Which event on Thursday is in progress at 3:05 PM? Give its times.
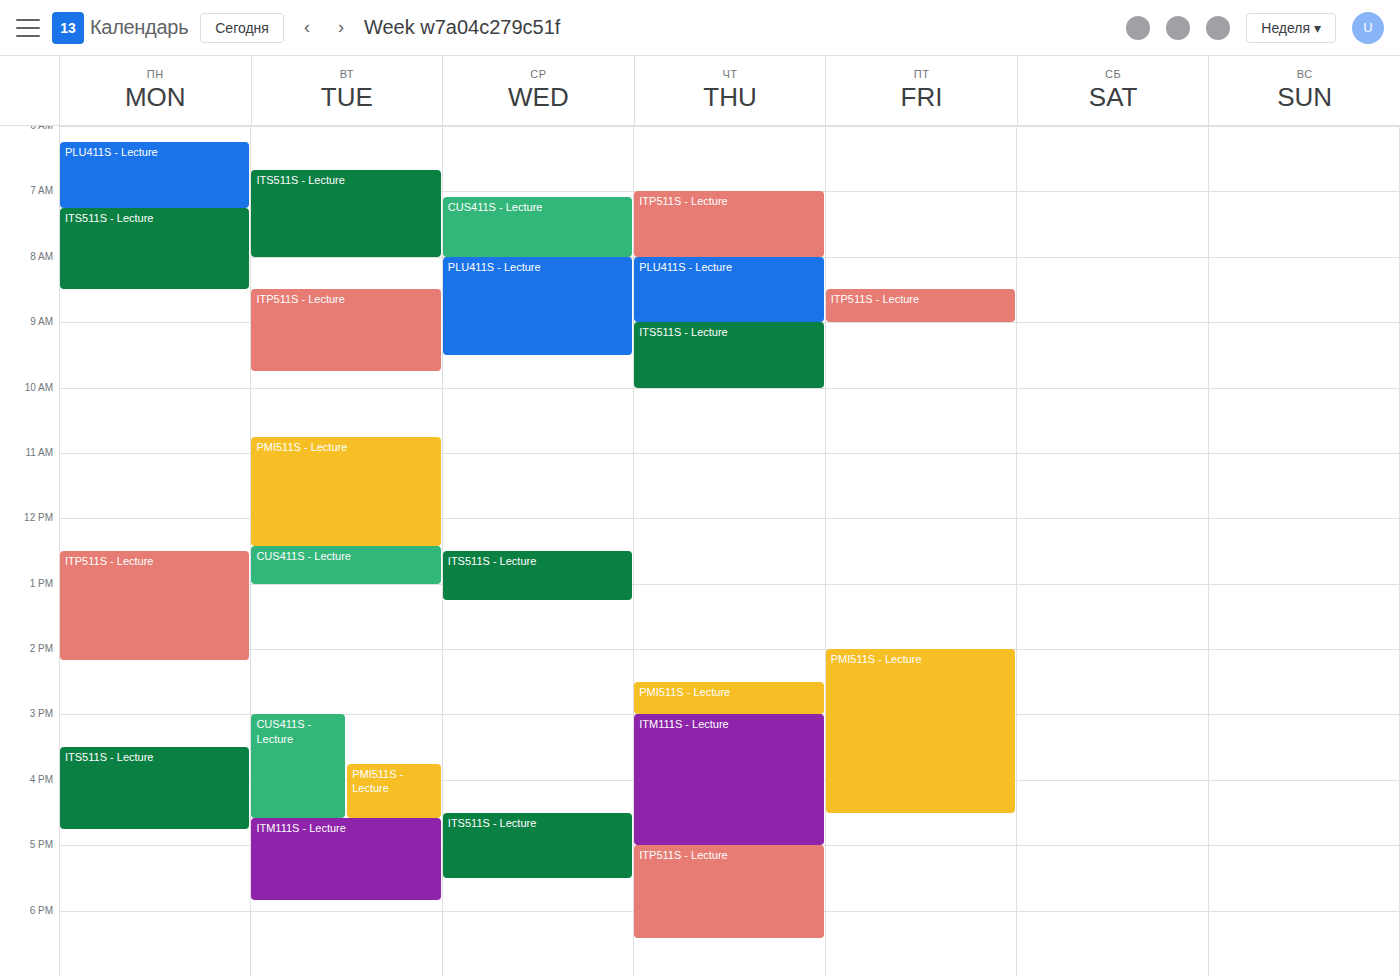
"ITM111S - Lecture", 3:00 PM to 5:00 PM